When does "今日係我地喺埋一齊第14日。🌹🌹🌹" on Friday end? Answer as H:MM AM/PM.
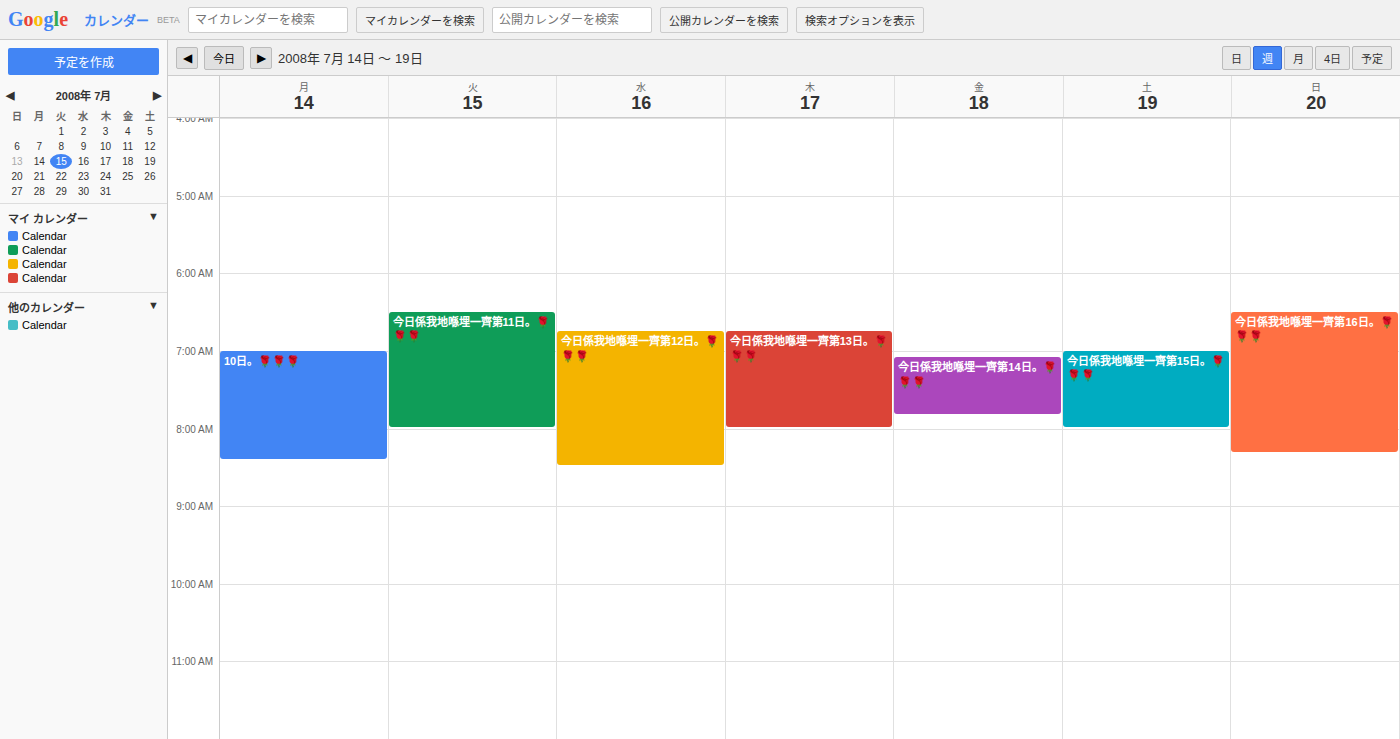
7:50 AM